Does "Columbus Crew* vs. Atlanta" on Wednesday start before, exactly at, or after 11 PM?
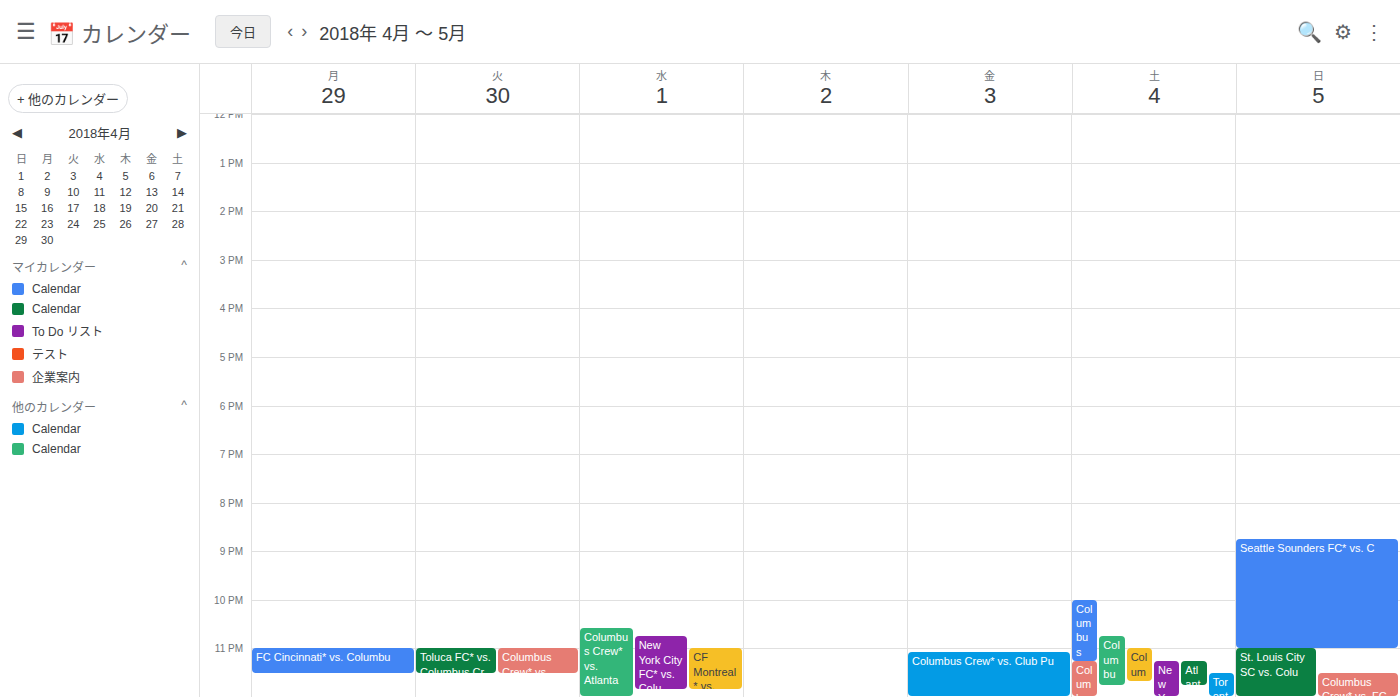
10:35 PM -- before 11 PM, 25 minutes above the 11 PM line.